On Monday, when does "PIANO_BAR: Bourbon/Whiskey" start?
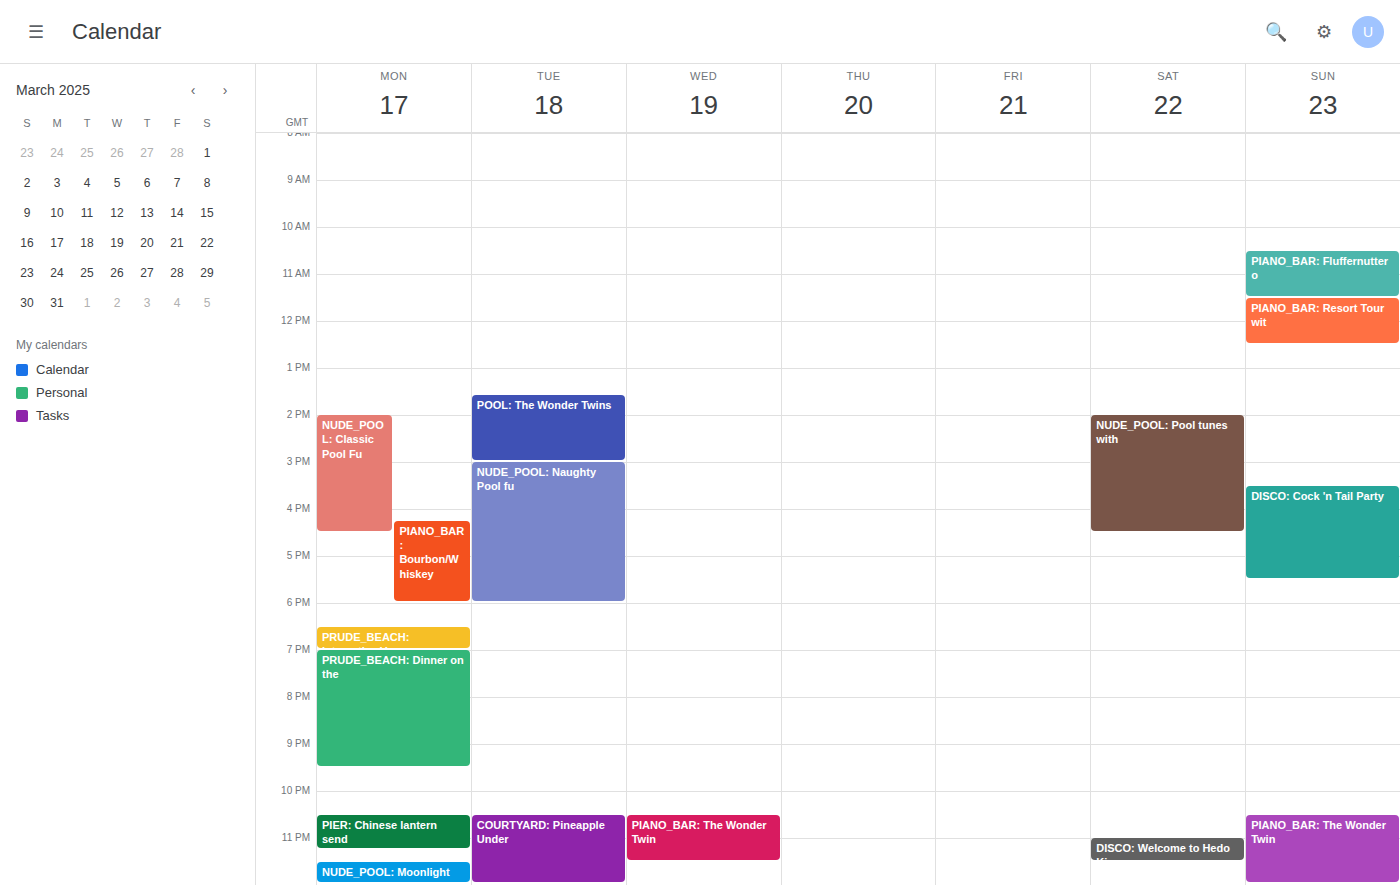
4:15 PM